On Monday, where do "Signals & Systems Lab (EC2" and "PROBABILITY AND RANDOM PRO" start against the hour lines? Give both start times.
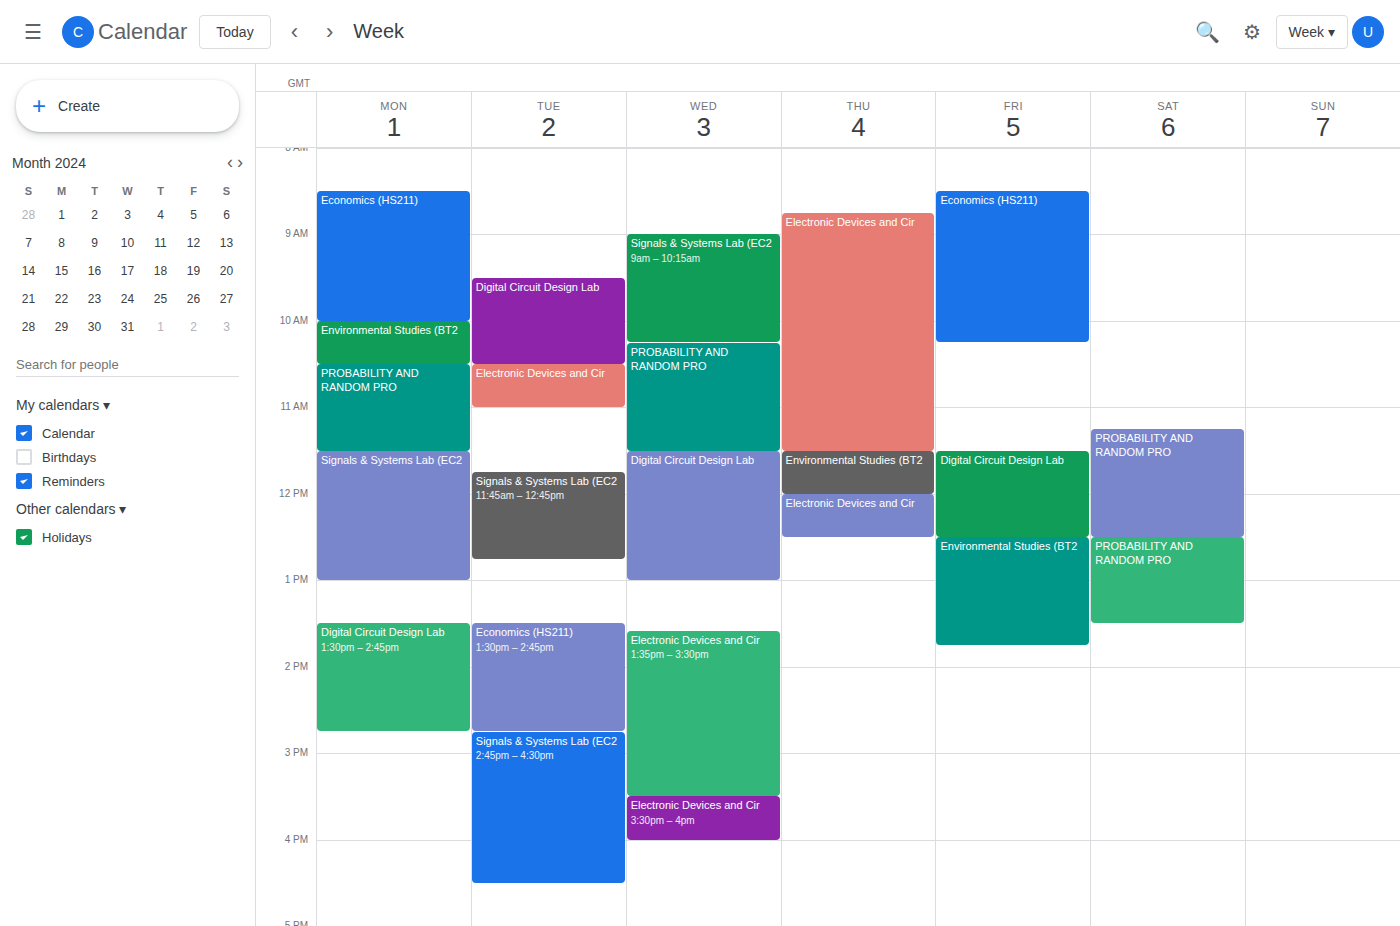
"Signals & Systems Lab (EC2": 11:30 AM, halfway between the 11 AM and 12 PM lines. "PROBABILITY AND RANDOM PRO": 10:30 AM, halfway between the 10 AM and 11 AM lines.